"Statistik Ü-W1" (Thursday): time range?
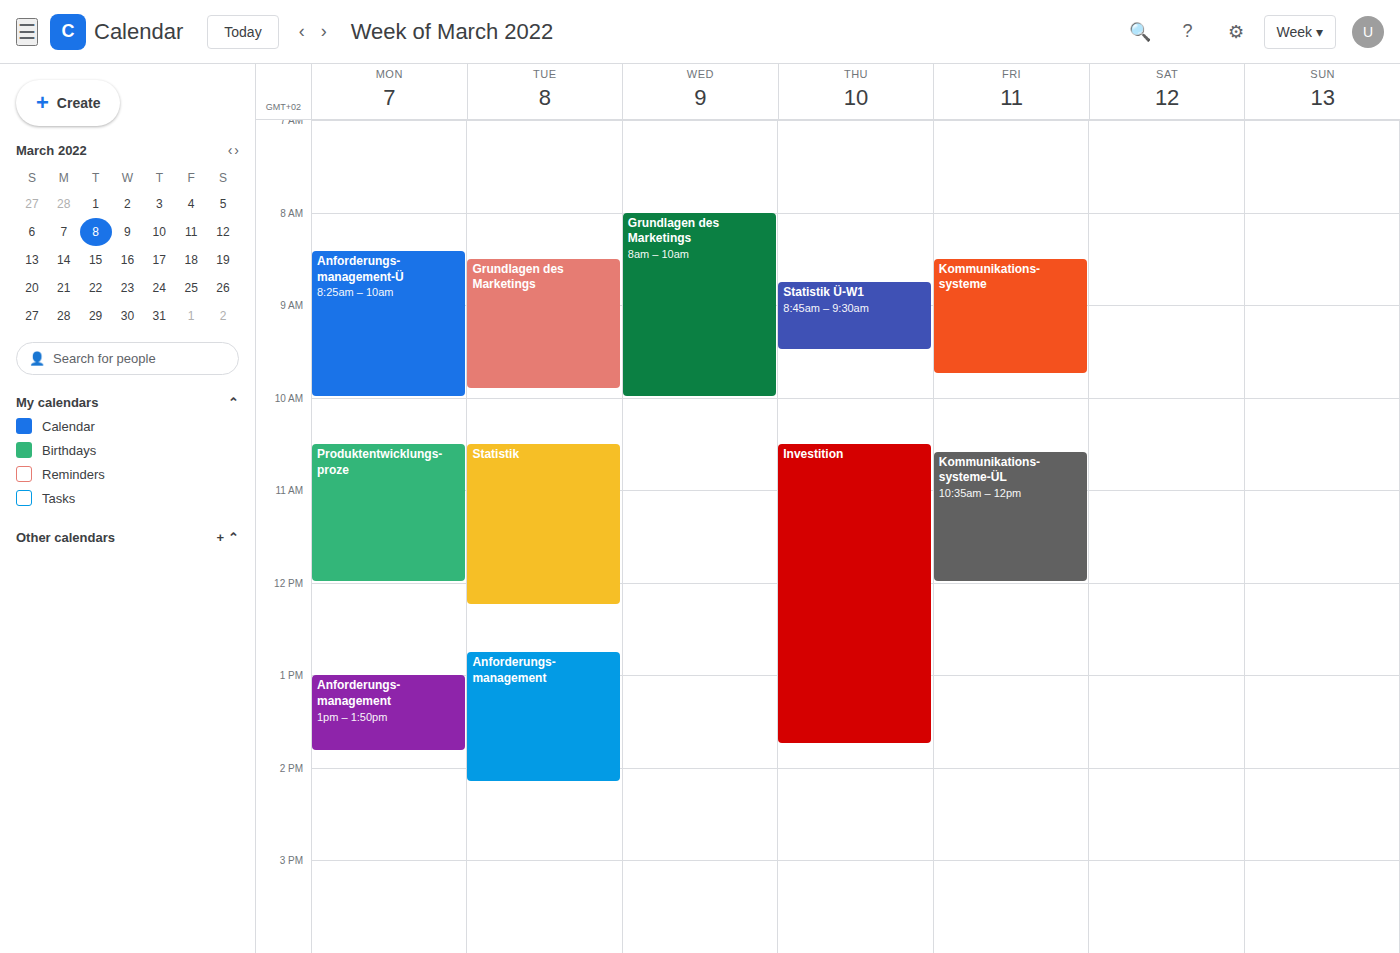
8:45 AM to 9:30 AM